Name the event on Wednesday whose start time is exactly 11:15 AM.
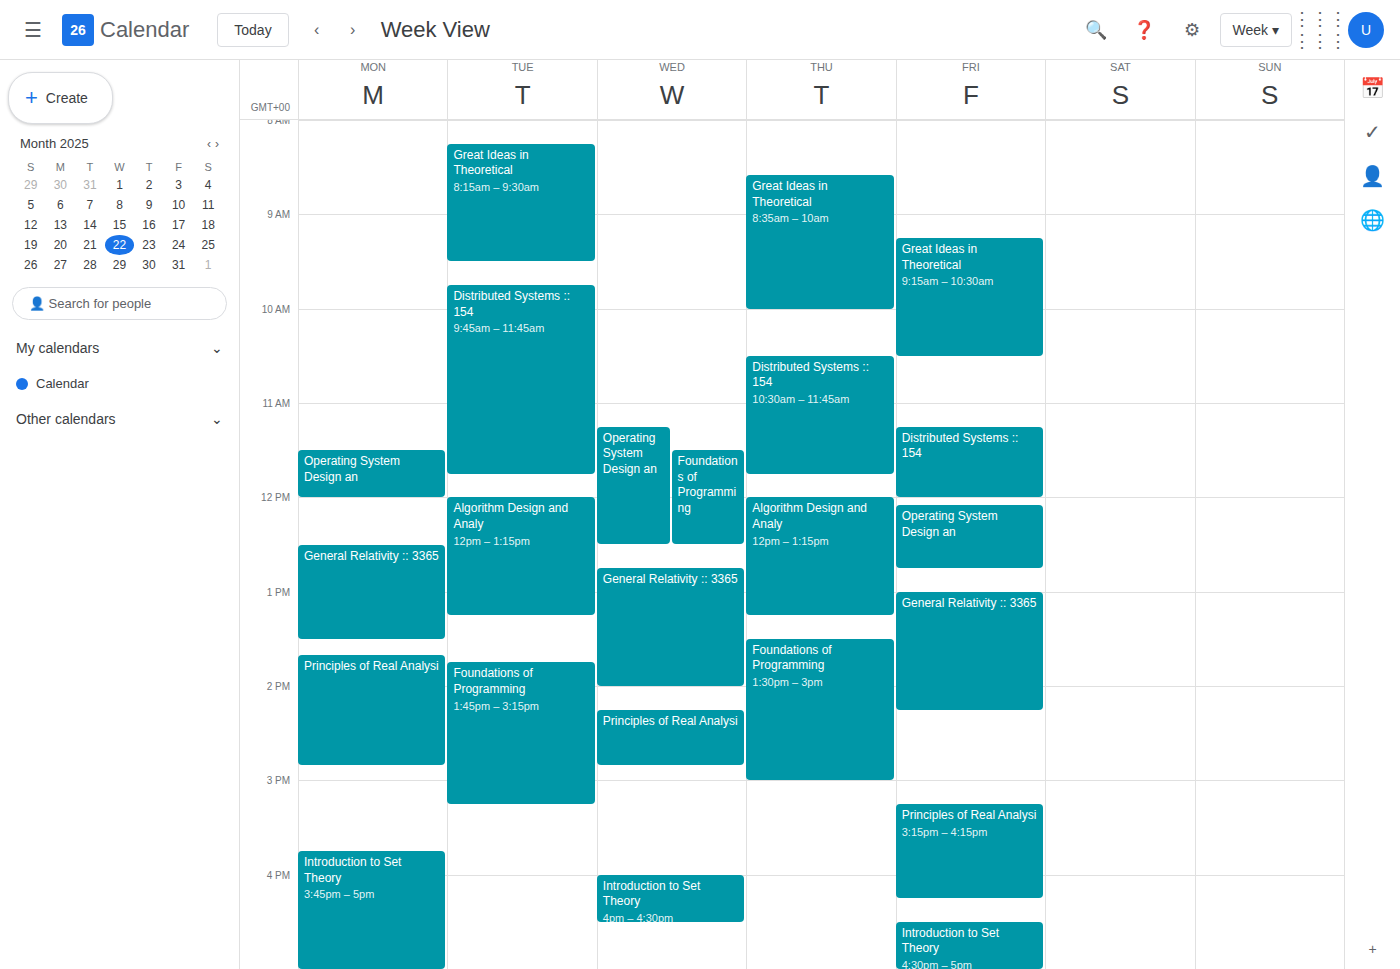
"Operating System Design an"